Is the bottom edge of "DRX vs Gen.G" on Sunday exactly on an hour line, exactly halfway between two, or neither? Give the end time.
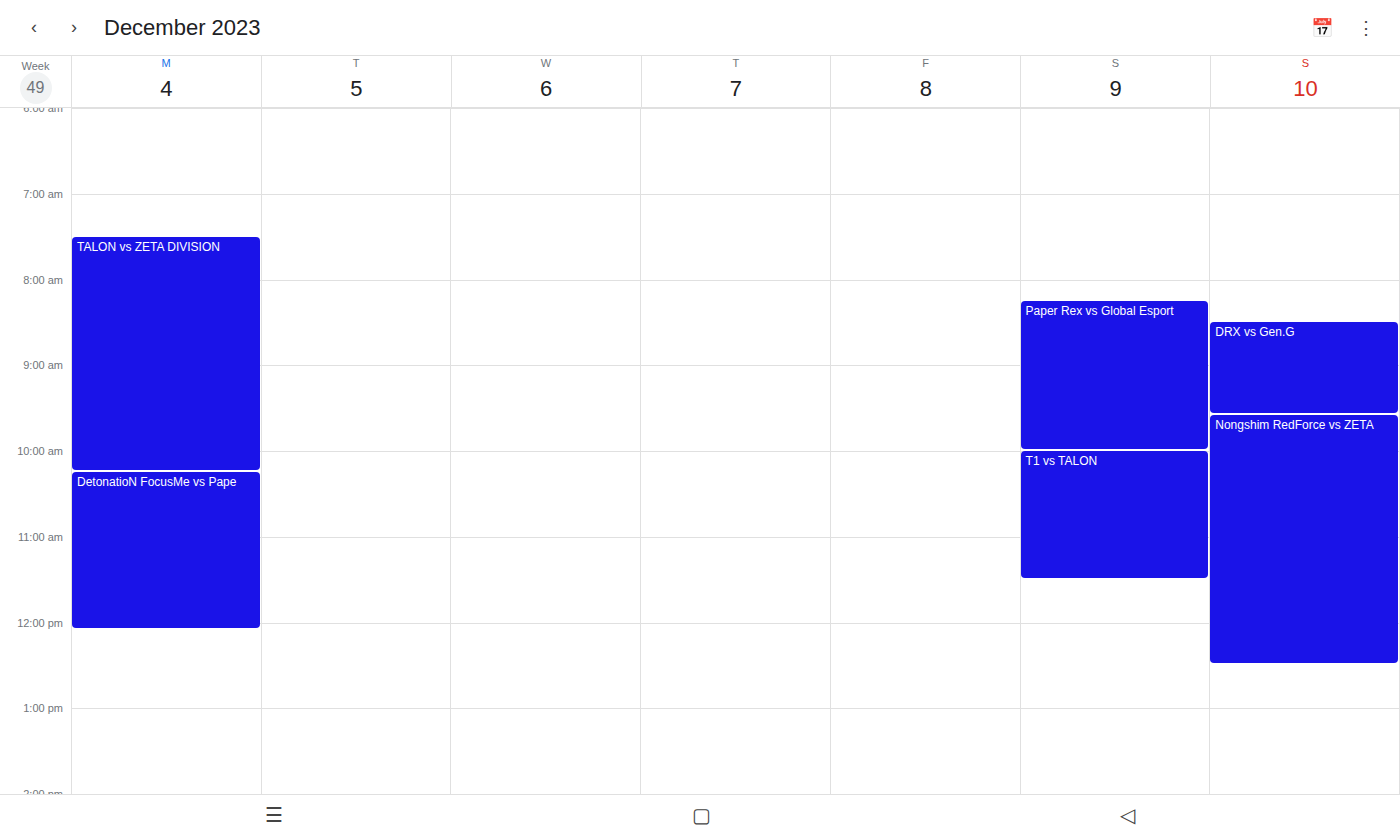
9:35 AM -- neither: 35 minutes below the 9 AM line and 25 minutes above the 10 AM line.